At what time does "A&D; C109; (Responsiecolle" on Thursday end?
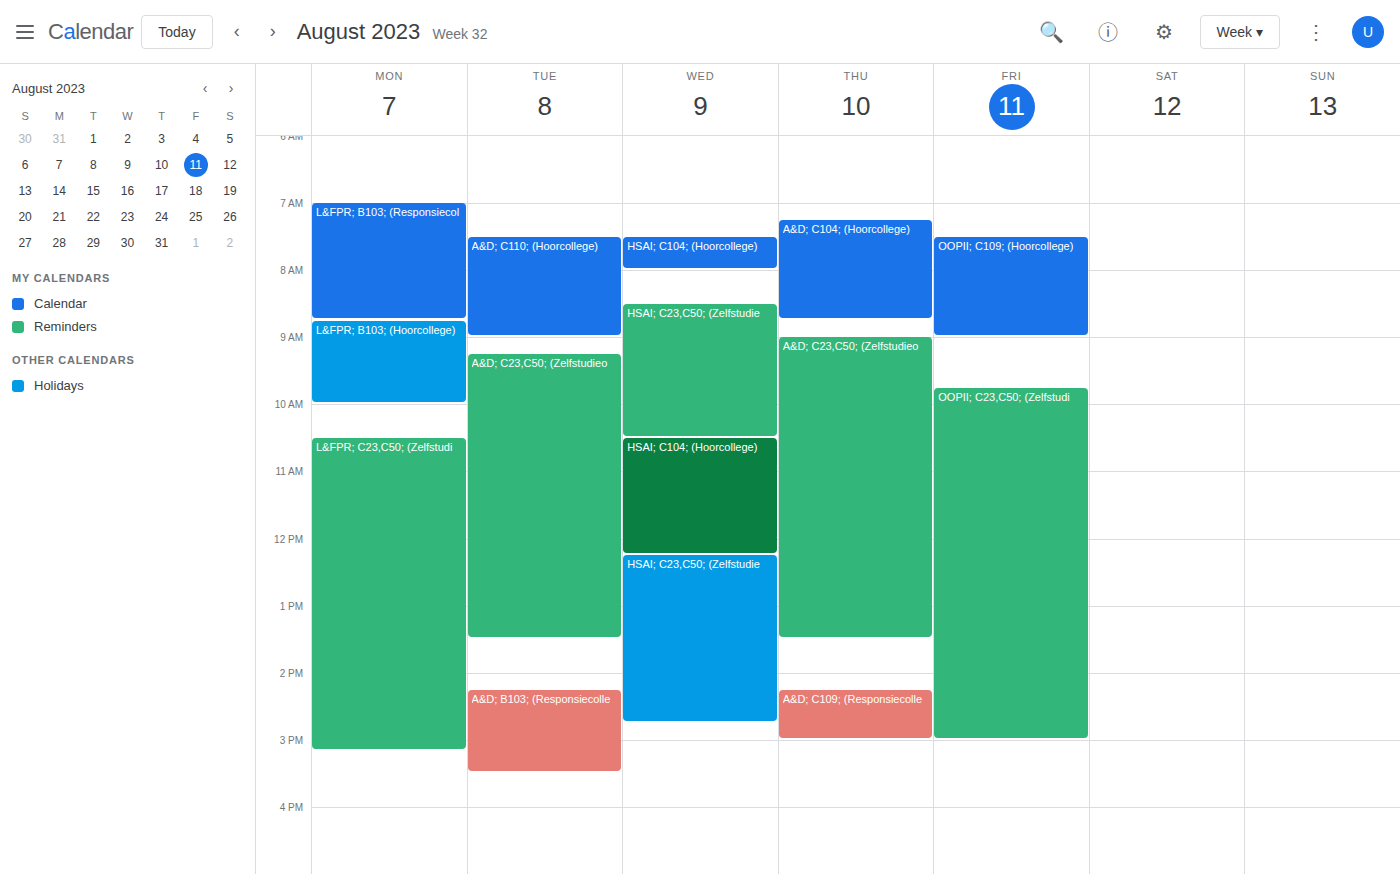
3:00 PM